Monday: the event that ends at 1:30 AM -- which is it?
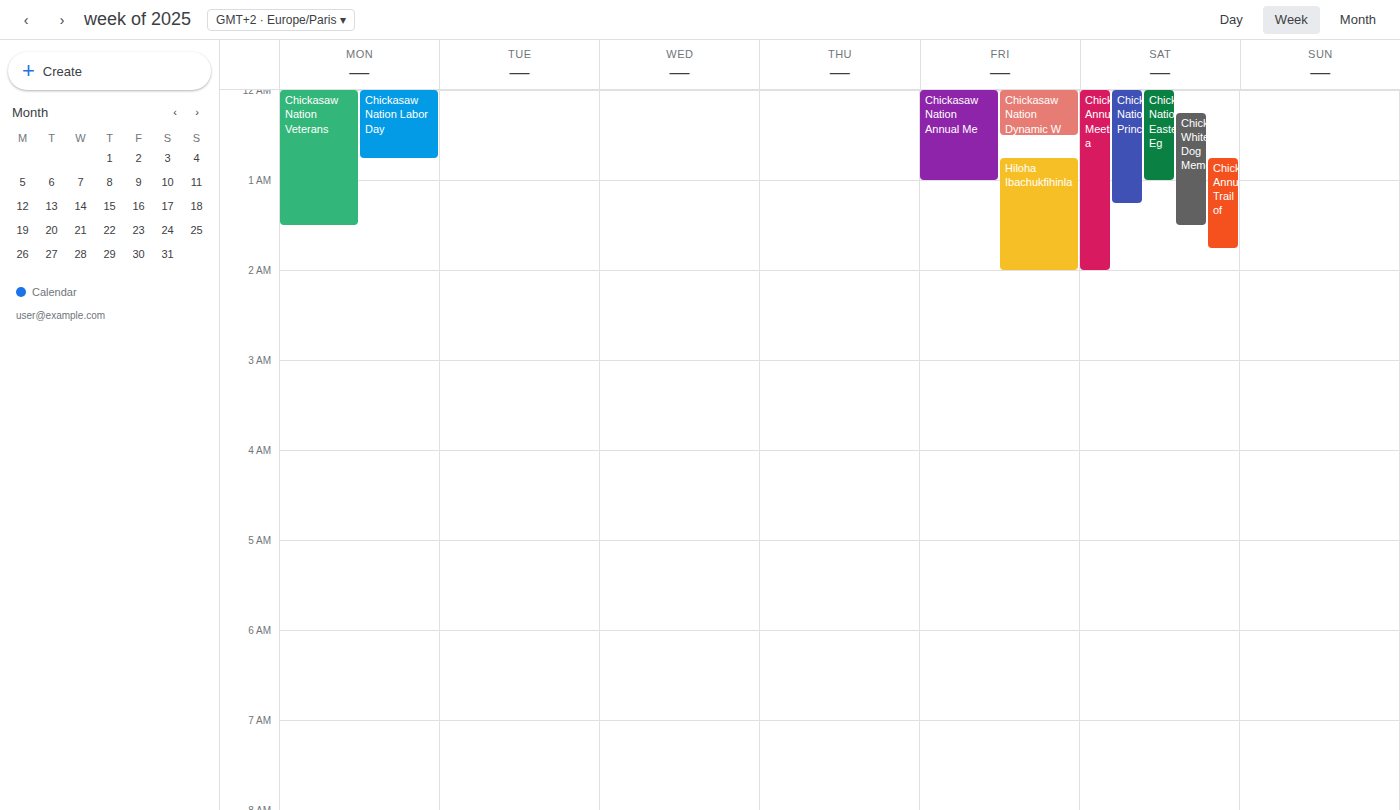
"Chickasaw Nation Veterans"